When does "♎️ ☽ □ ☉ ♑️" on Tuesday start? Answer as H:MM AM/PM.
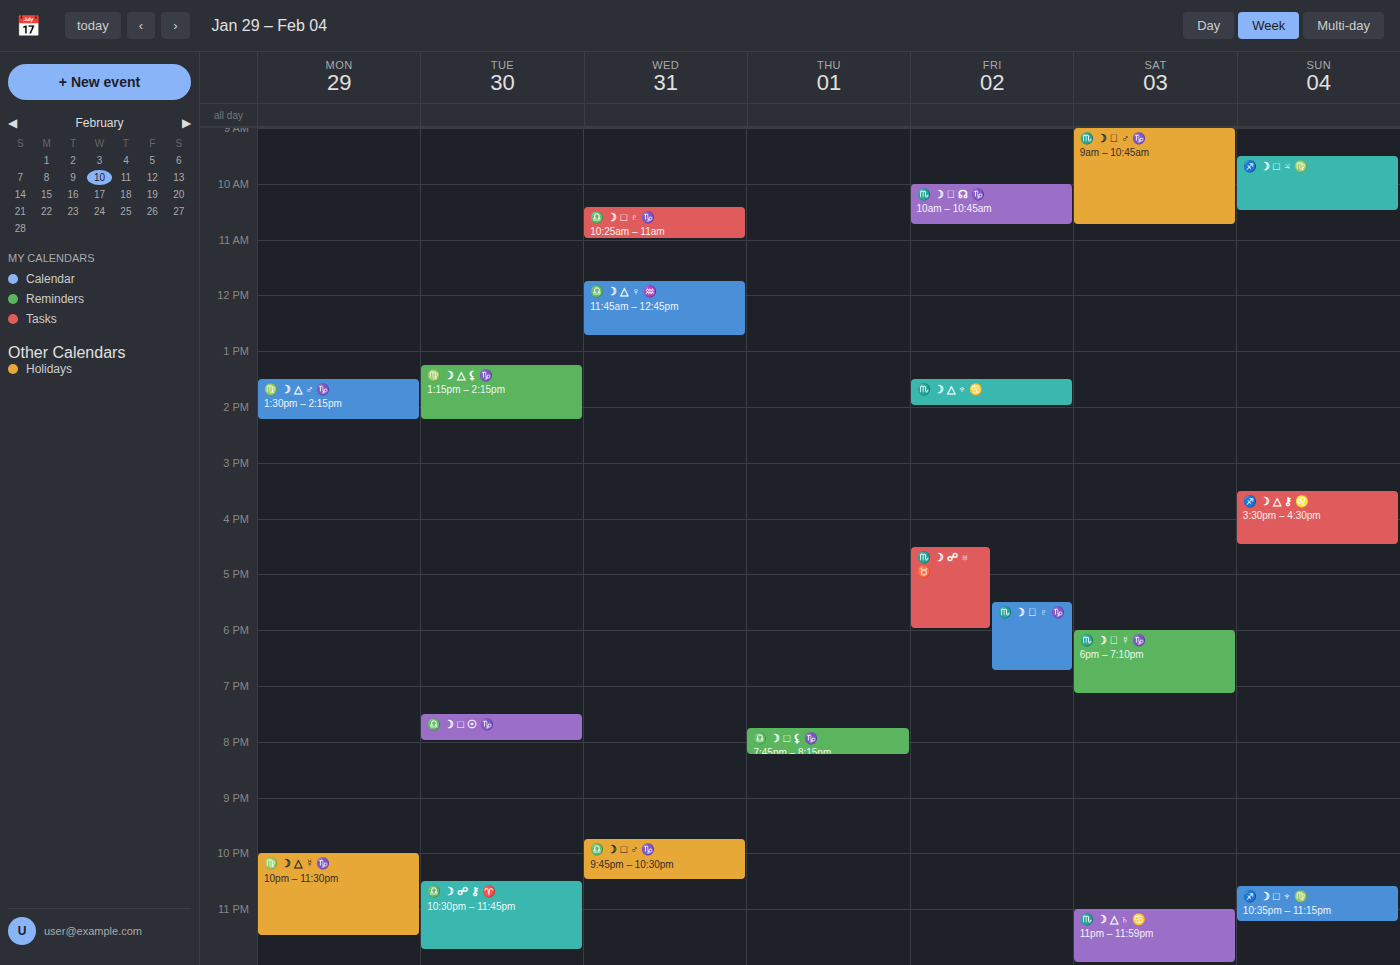
7:30 PM